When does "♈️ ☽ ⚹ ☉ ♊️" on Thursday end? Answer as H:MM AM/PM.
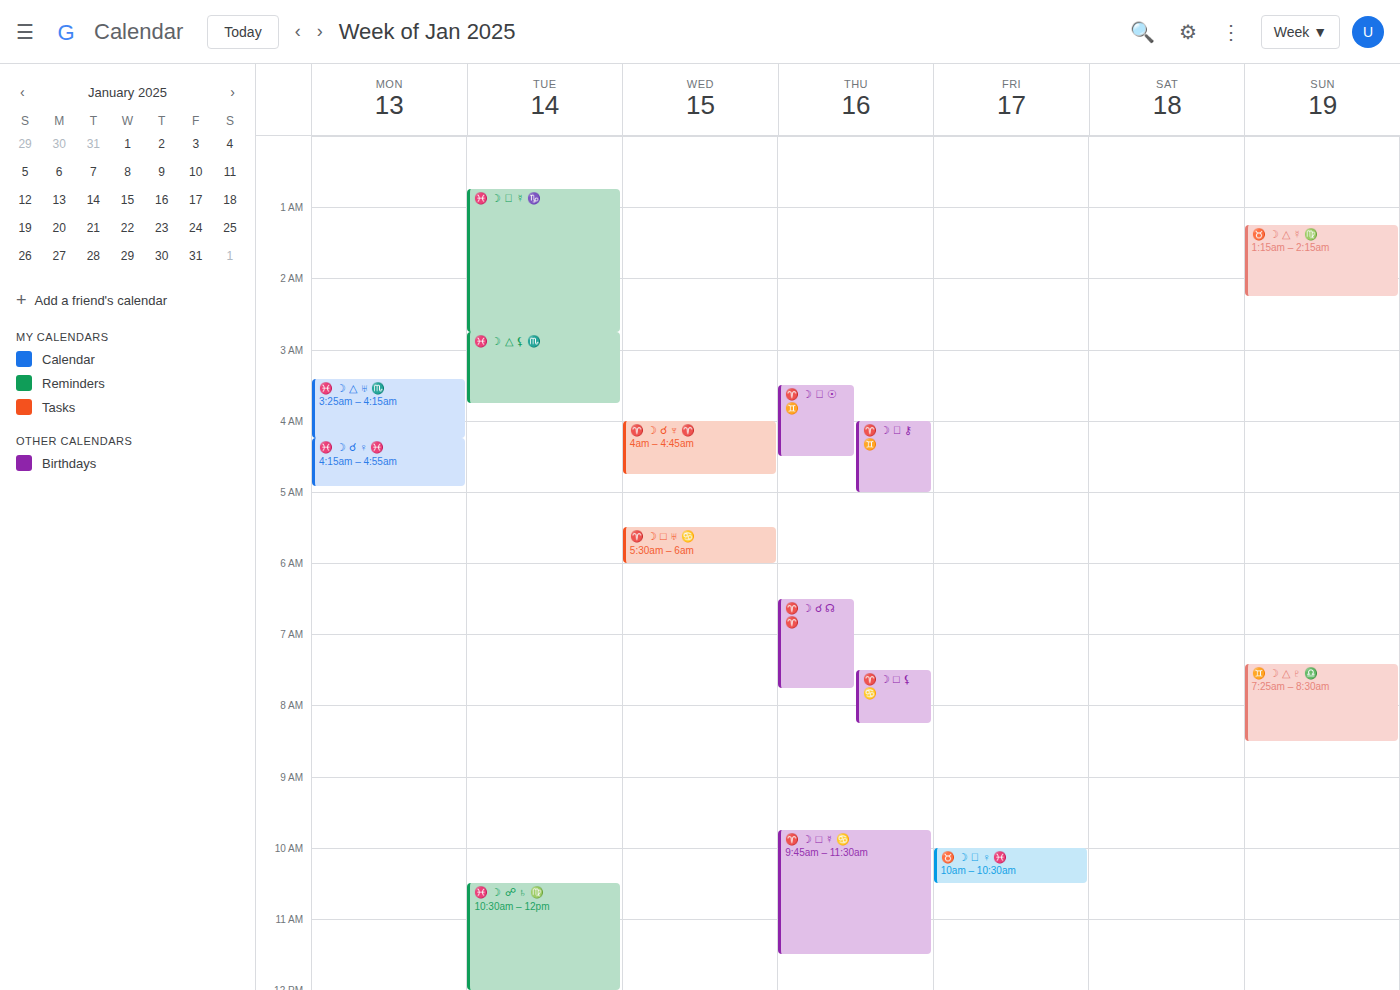
4:30 AM